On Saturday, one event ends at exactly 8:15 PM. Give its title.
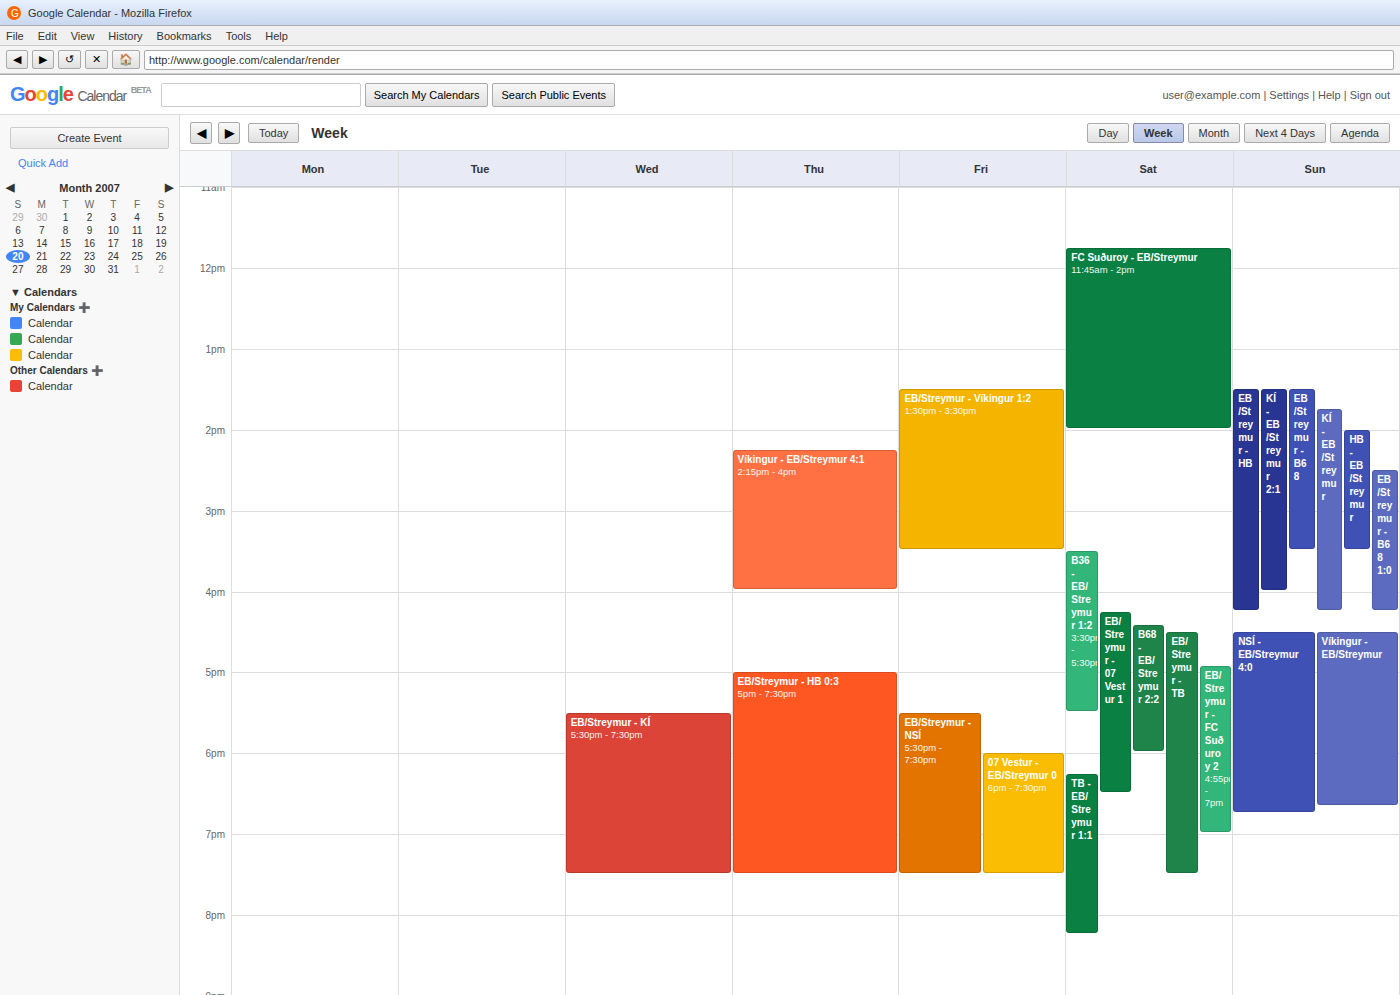
"TB - EB/Streymur 1:1"